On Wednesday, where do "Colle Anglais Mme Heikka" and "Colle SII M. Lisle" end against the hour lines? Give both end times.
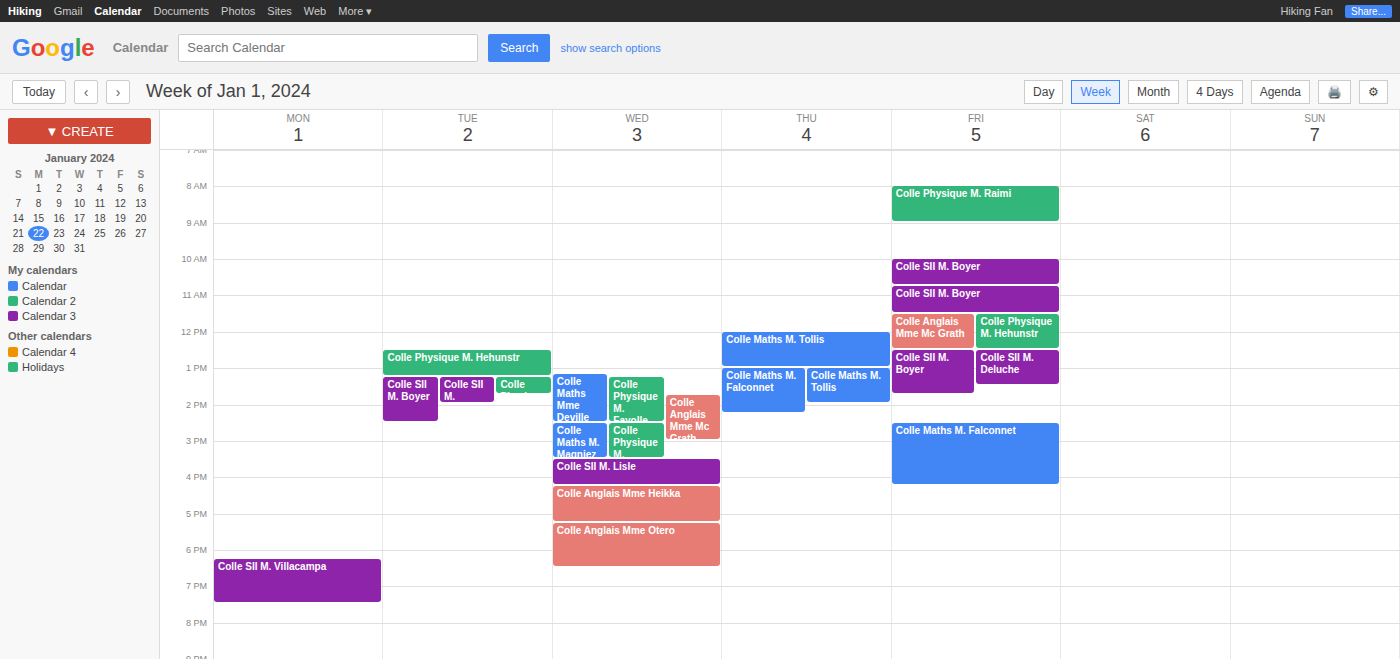
"Colle Anglais Mme Heikka": 5:15 PM, neither: a quarter of the way from the 5 PM line to the 6 PM line. "Colle SII M. Lisle": 4:15 PM, neither: a quarter of the way from the 4 PM line to the 5 PM line.